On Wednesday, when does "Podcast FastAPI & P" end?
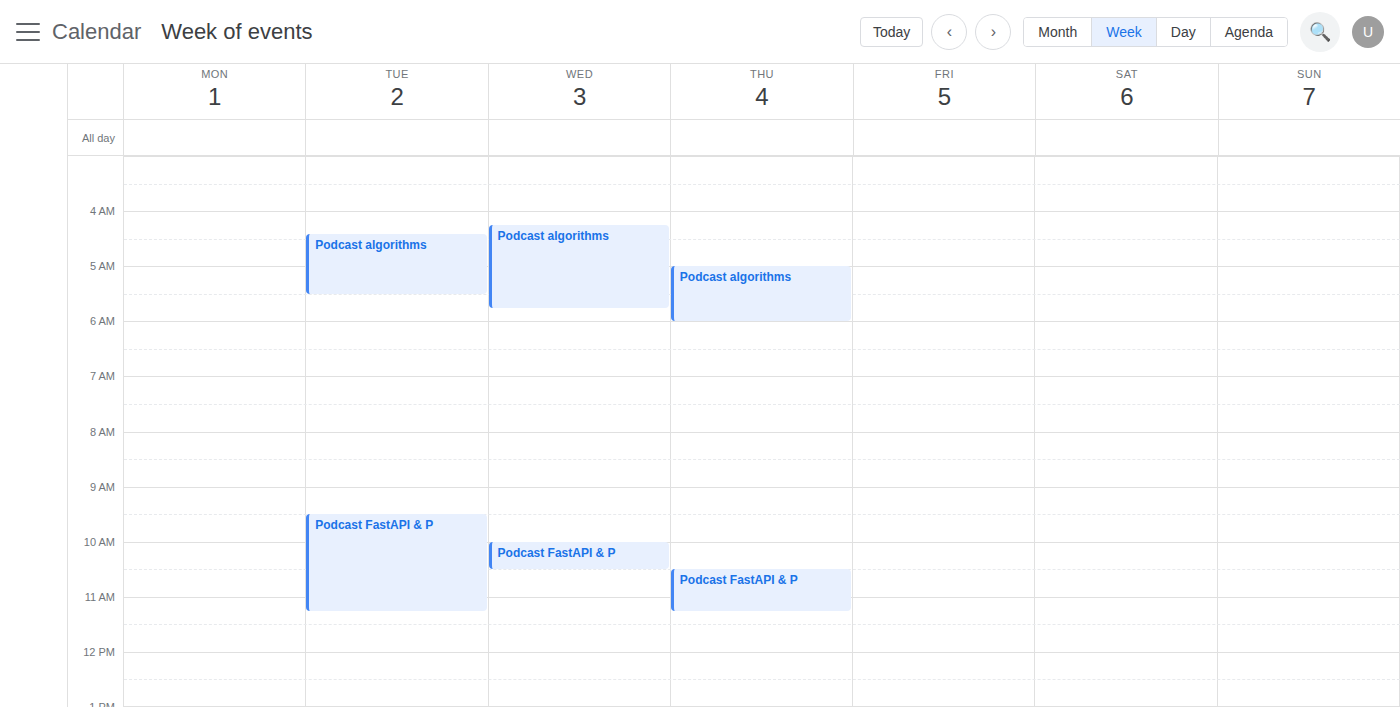
10:30 AM